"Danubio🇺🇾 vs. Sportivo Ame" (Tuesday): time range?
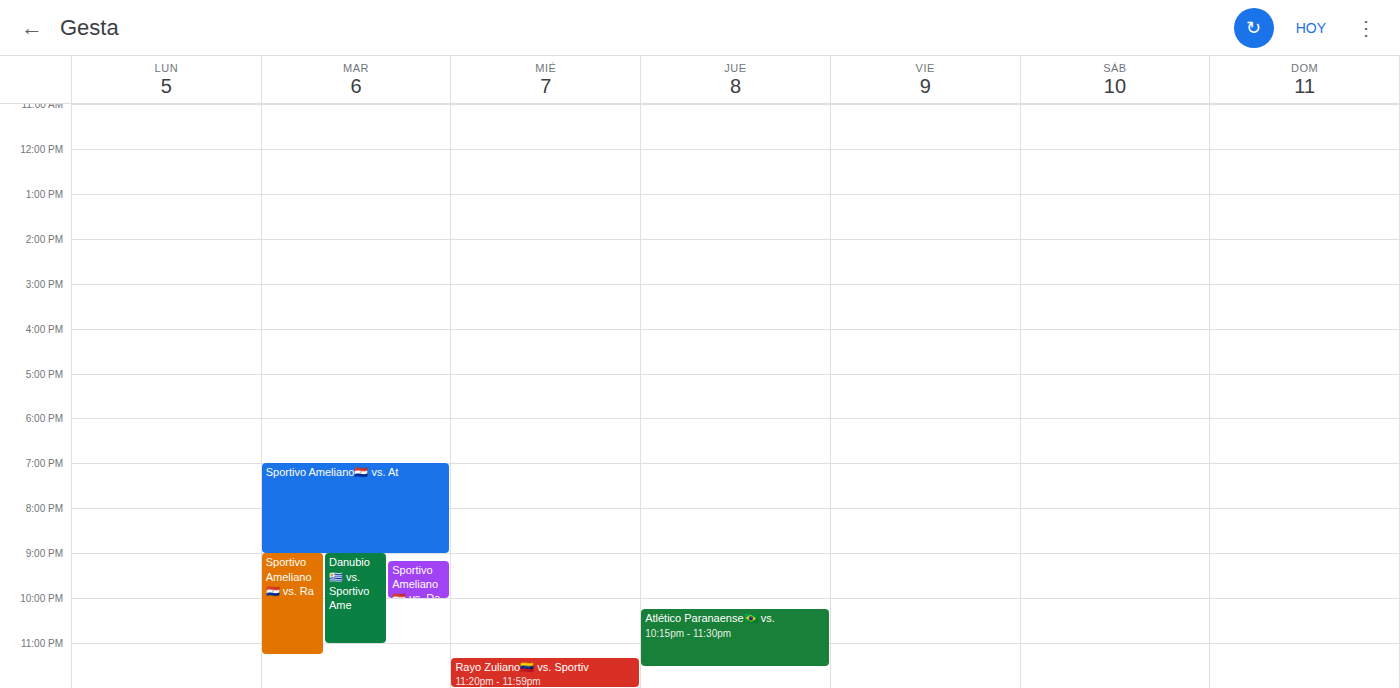
9:00 PM to 11:00 PM